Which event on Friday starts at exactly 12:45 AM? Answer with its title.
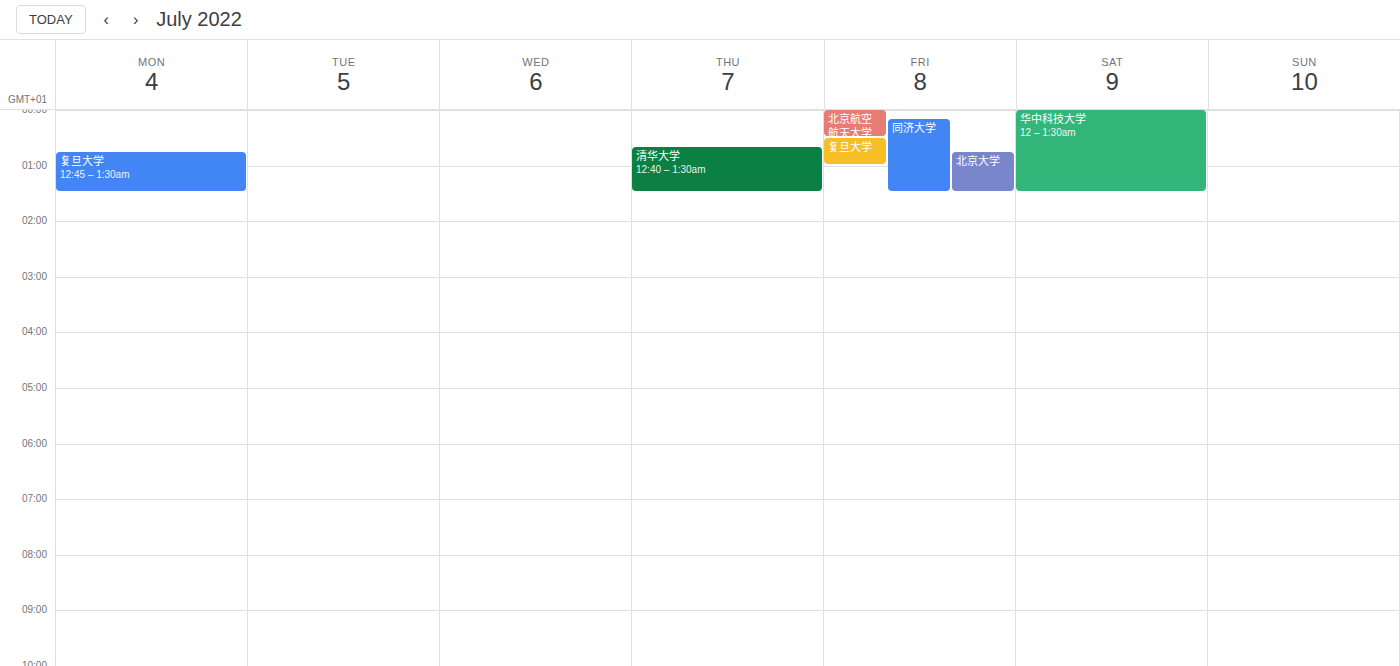
"北京大学"